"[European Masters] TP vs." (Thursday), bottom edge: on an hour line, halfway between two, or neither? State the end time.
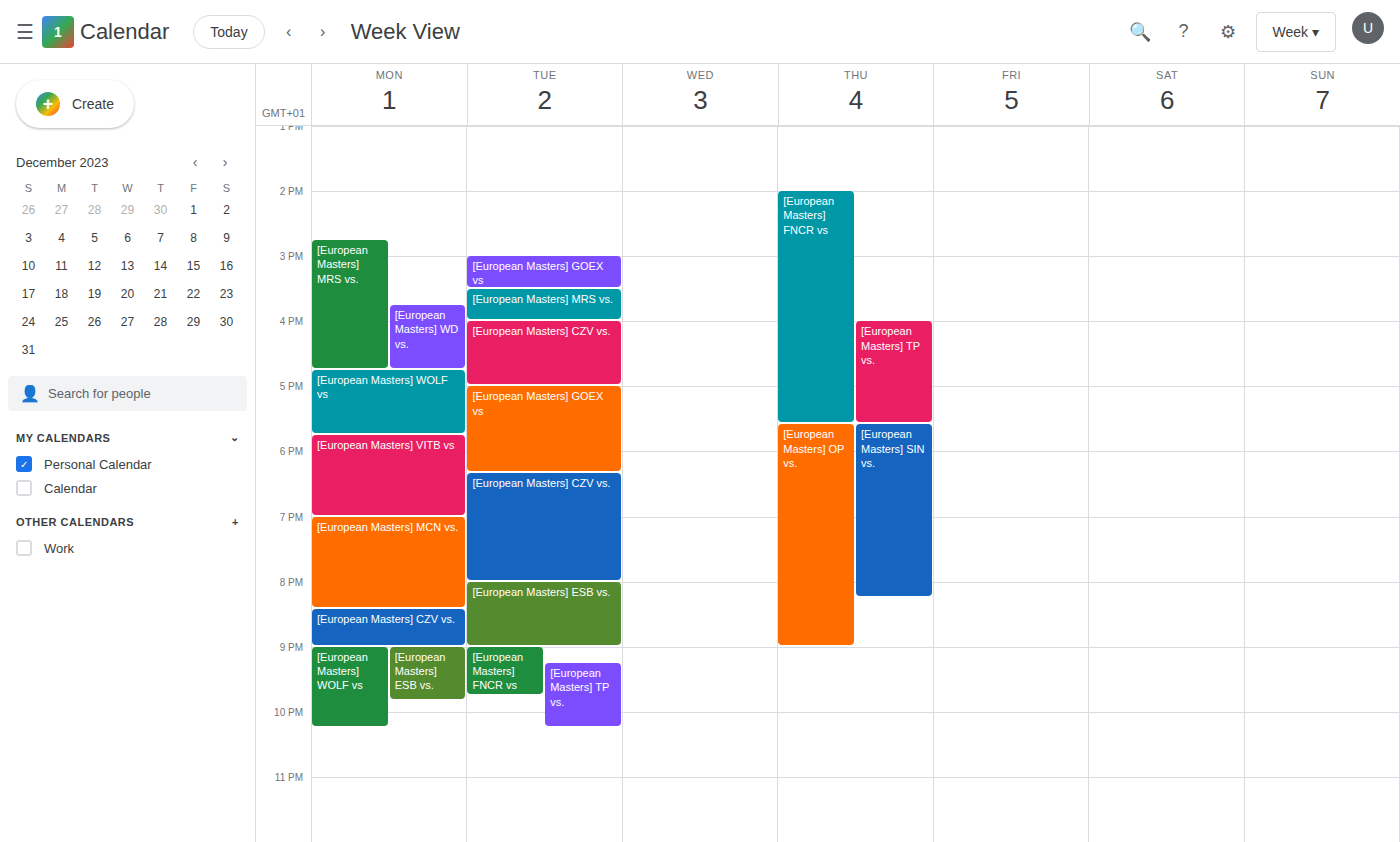
5:35 PM -- neither: 35 minutes below the 5 PM line and 25 minutes above the 6 PM line.